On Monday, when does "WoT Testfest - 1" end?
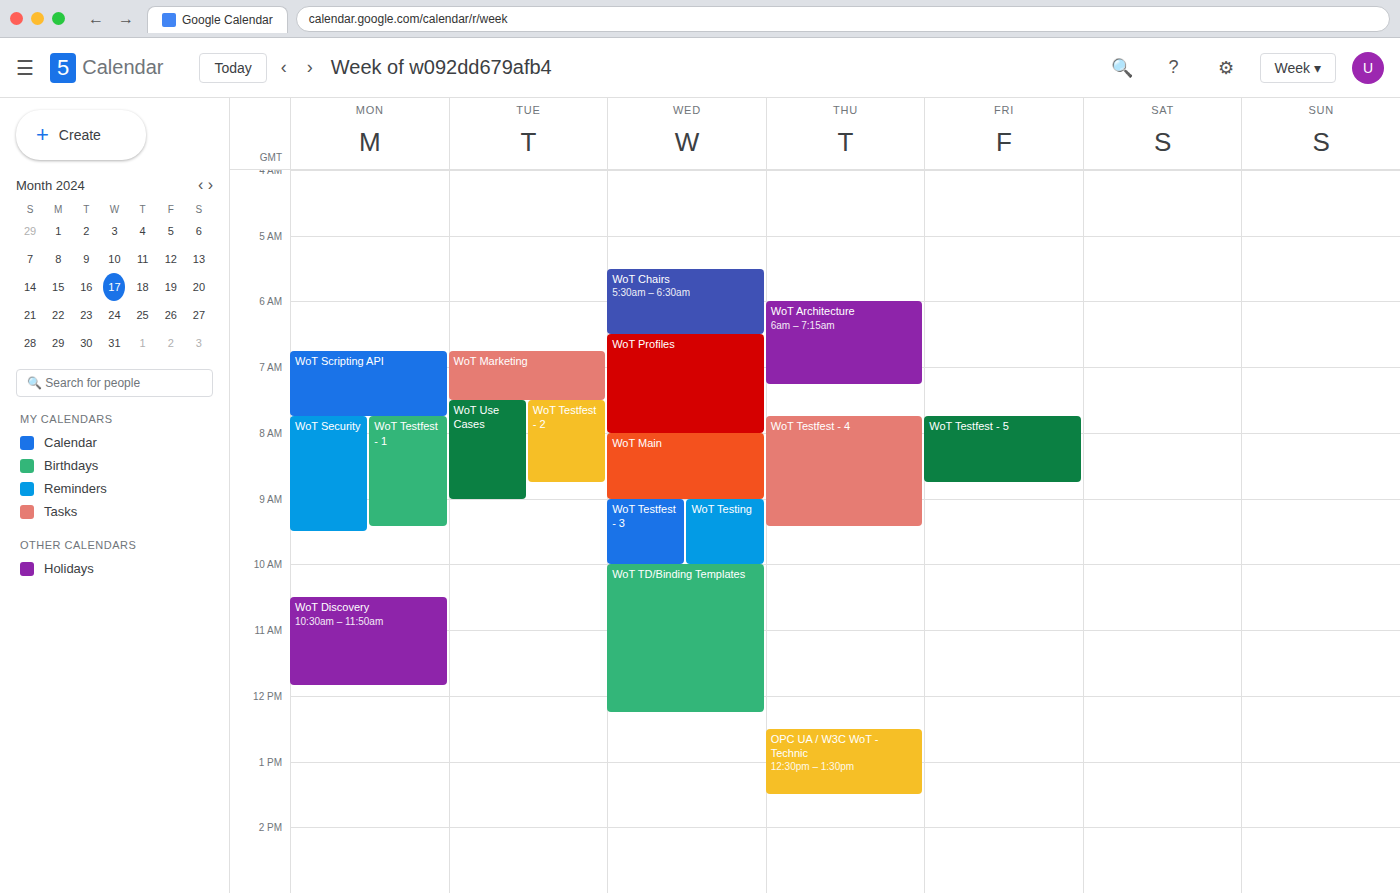
9:25 AM